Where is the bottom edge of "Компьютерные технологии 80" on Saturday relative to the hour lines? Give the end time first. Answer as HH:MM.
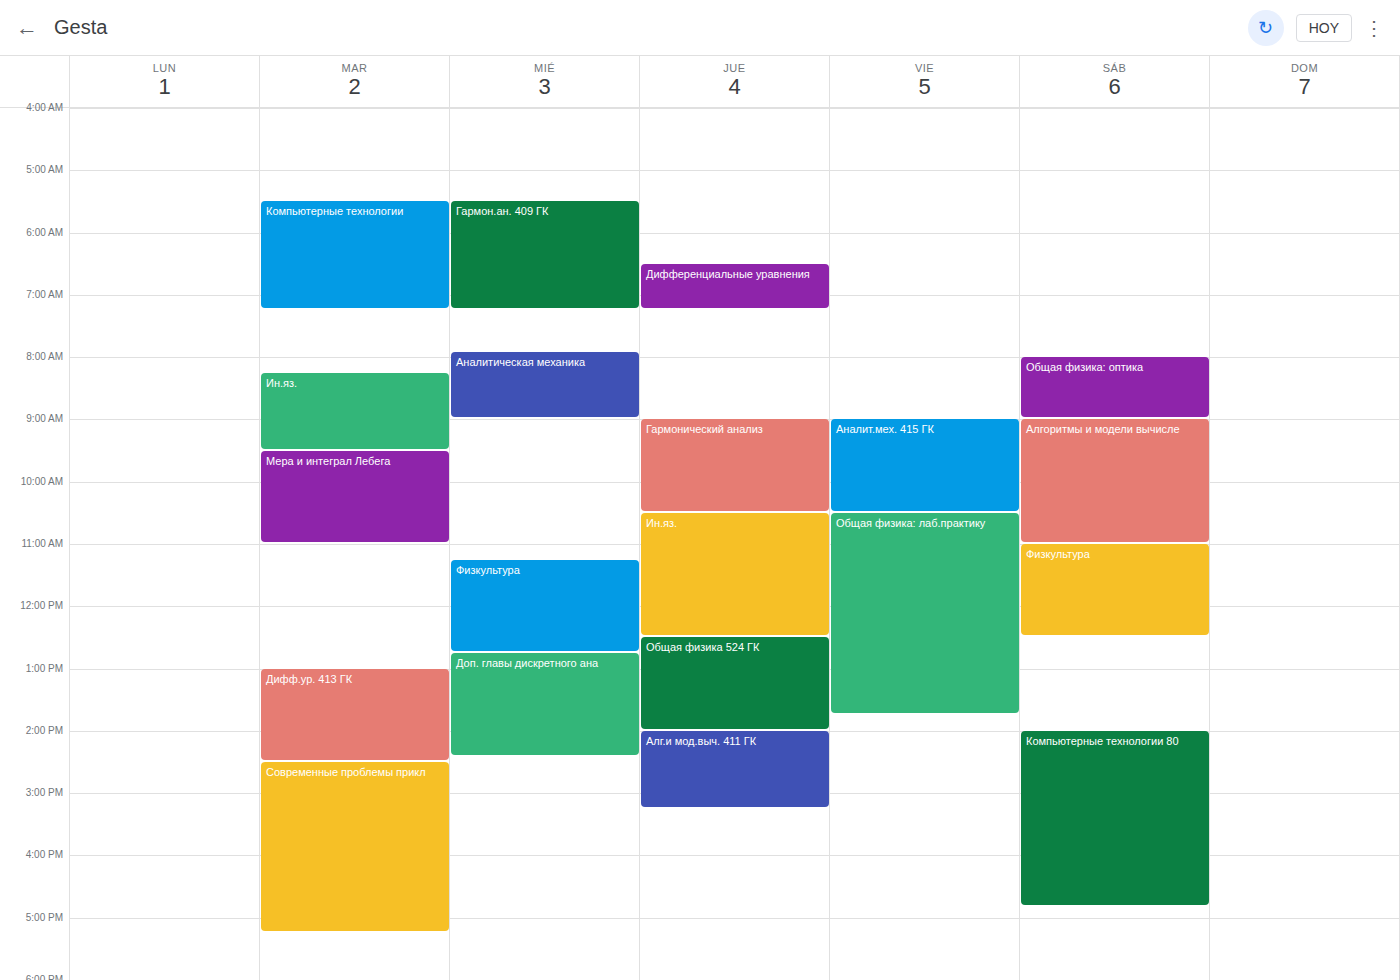
16:50 -- neither: 50 minutes below the 16:00 line and 10 minutes above the 17:00 line.